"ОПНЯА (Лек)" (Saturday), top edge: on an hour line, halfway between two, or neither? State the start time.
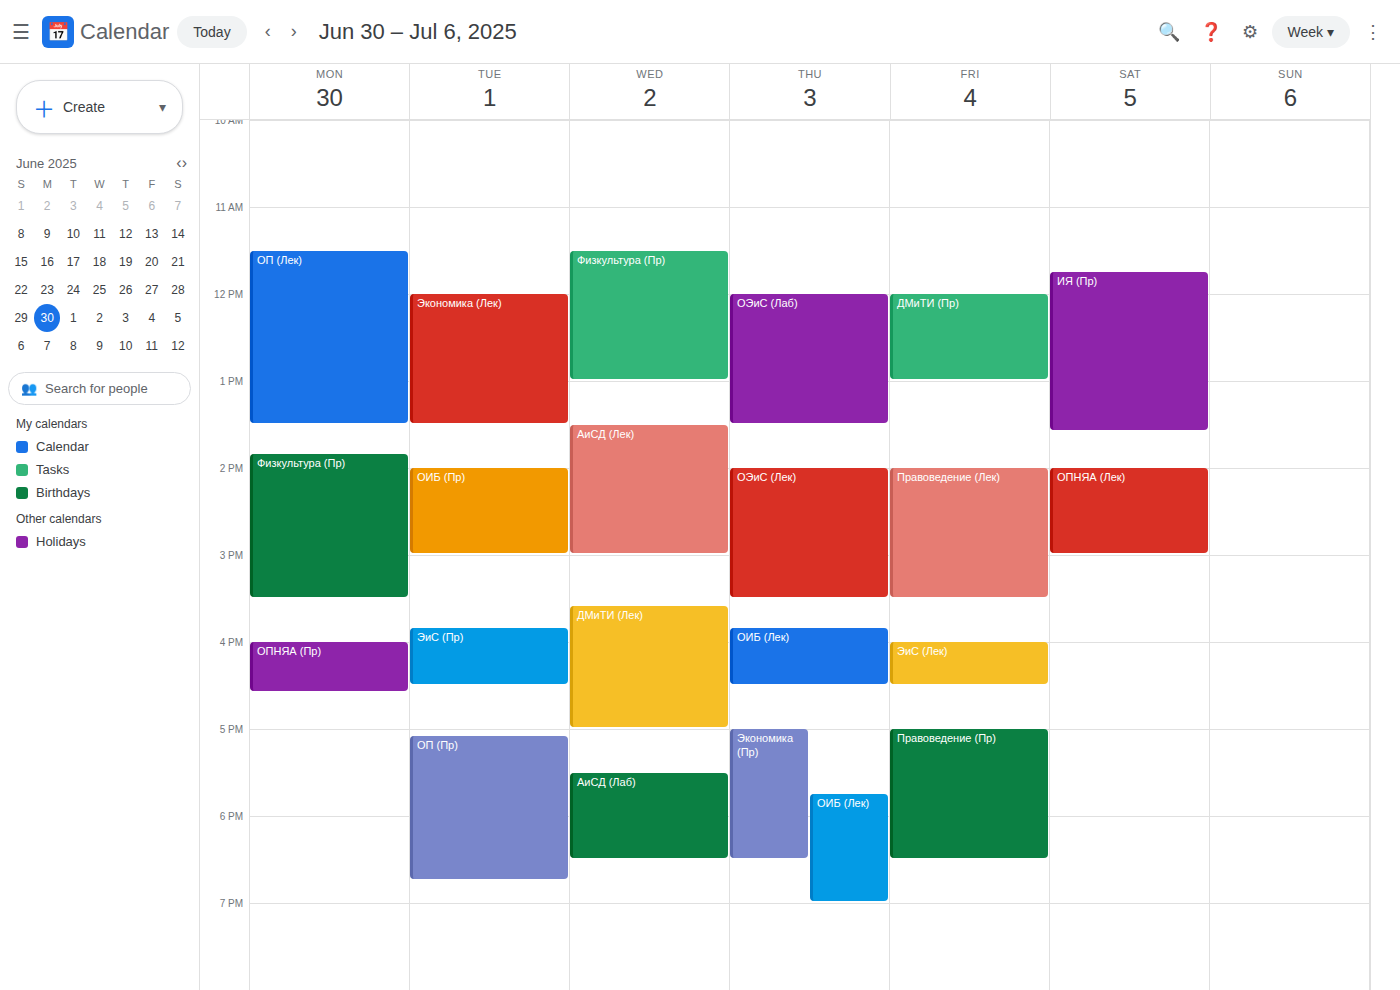
2:00 PM -- exactly on the 2 PM line.